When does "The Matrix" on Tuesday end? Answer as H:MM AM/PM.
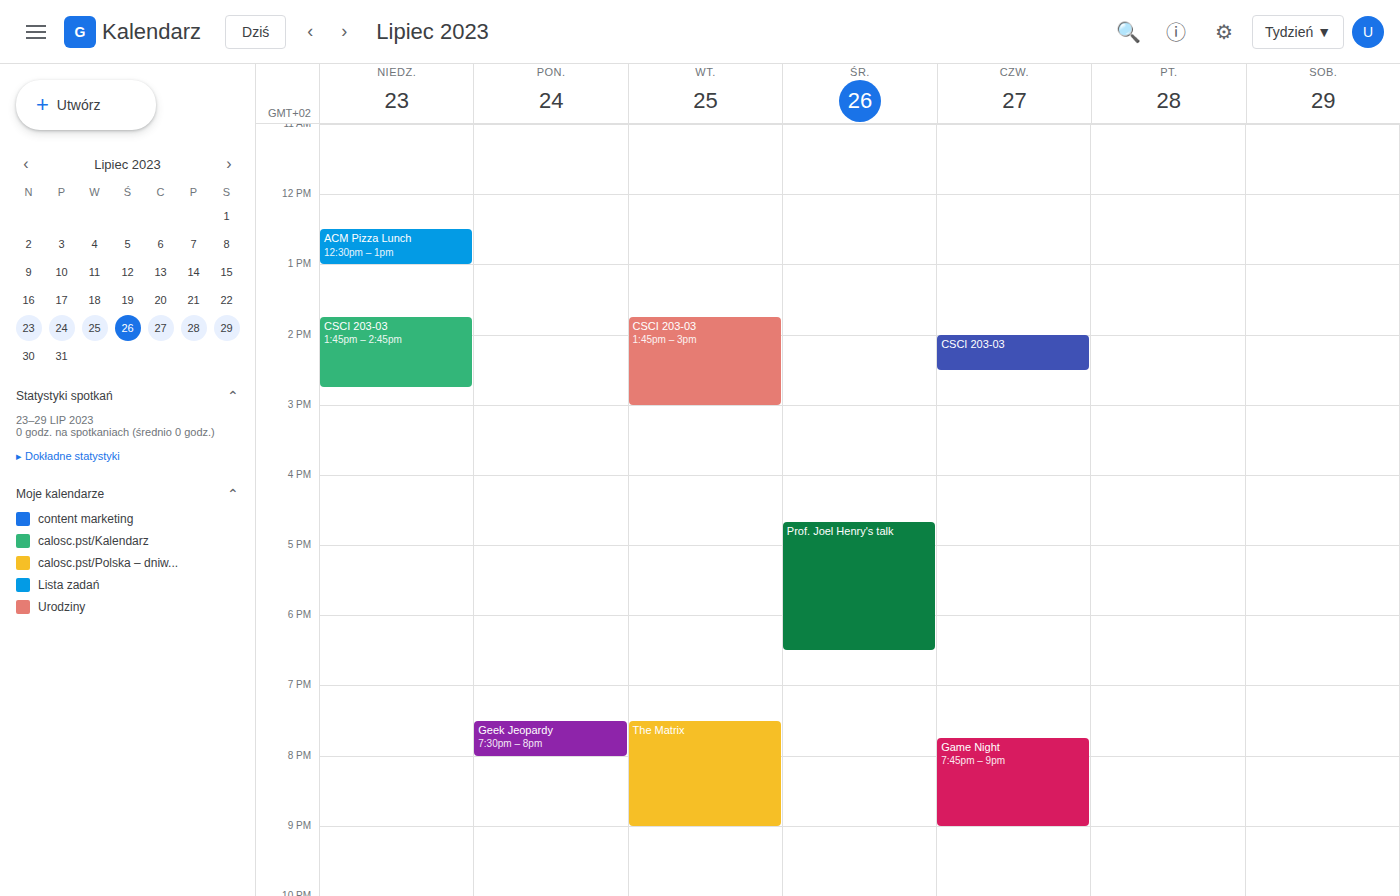
9:00 PM